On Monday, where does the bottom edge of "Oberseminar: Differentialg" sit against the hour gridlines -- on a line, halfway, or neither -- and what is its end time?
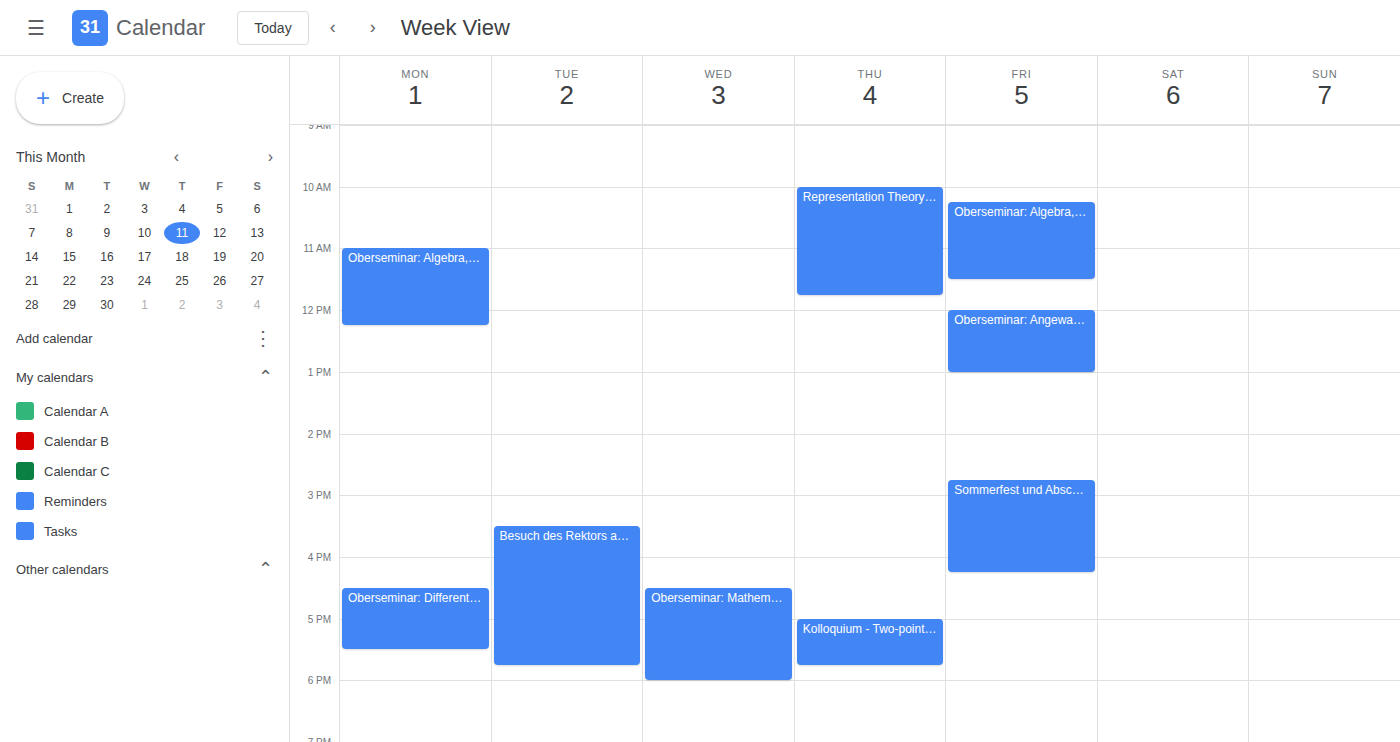
17:30 -- halfway between the 17:00 and 18:00 lines.